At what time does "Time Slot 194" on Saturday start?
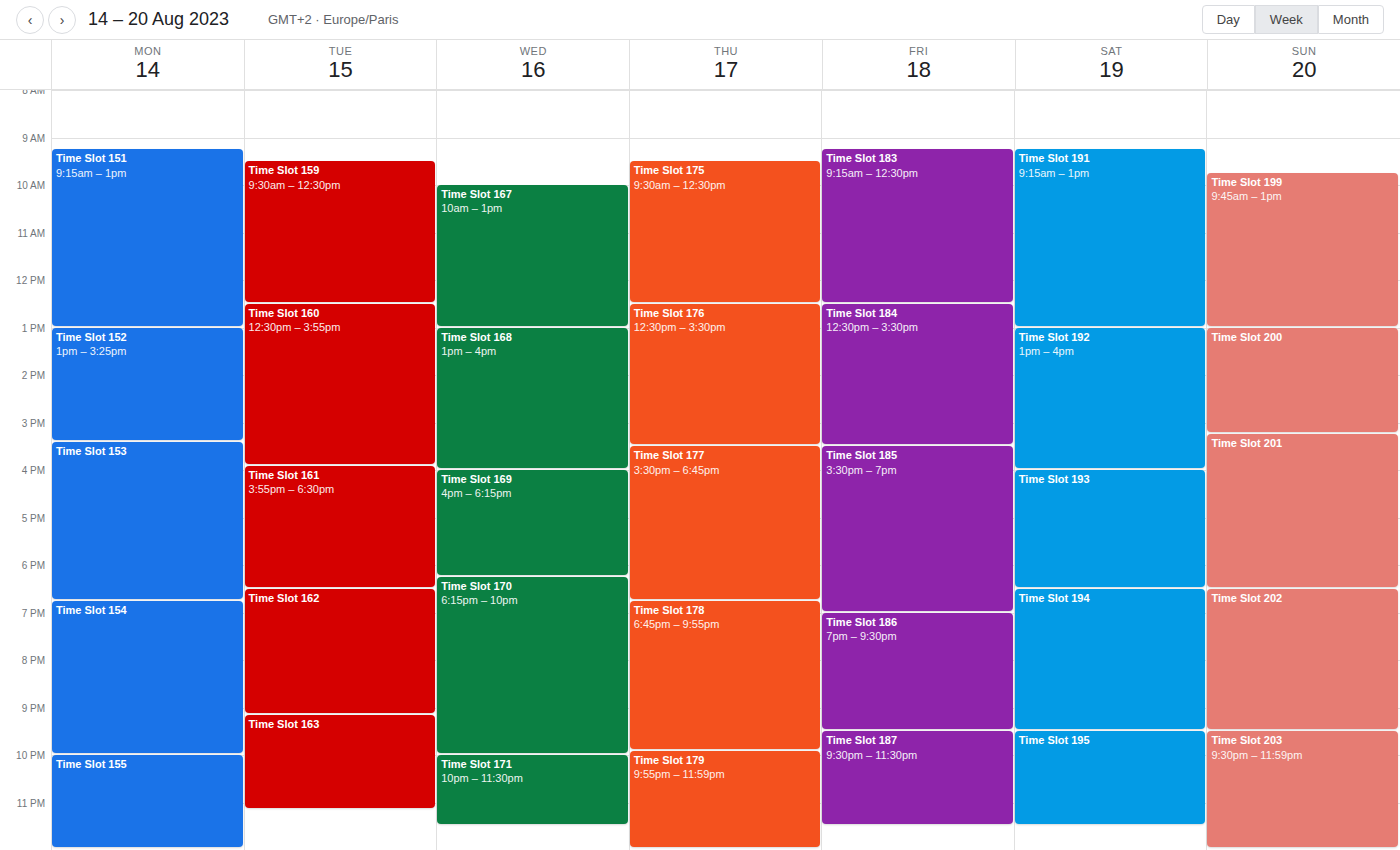
6:30 PM